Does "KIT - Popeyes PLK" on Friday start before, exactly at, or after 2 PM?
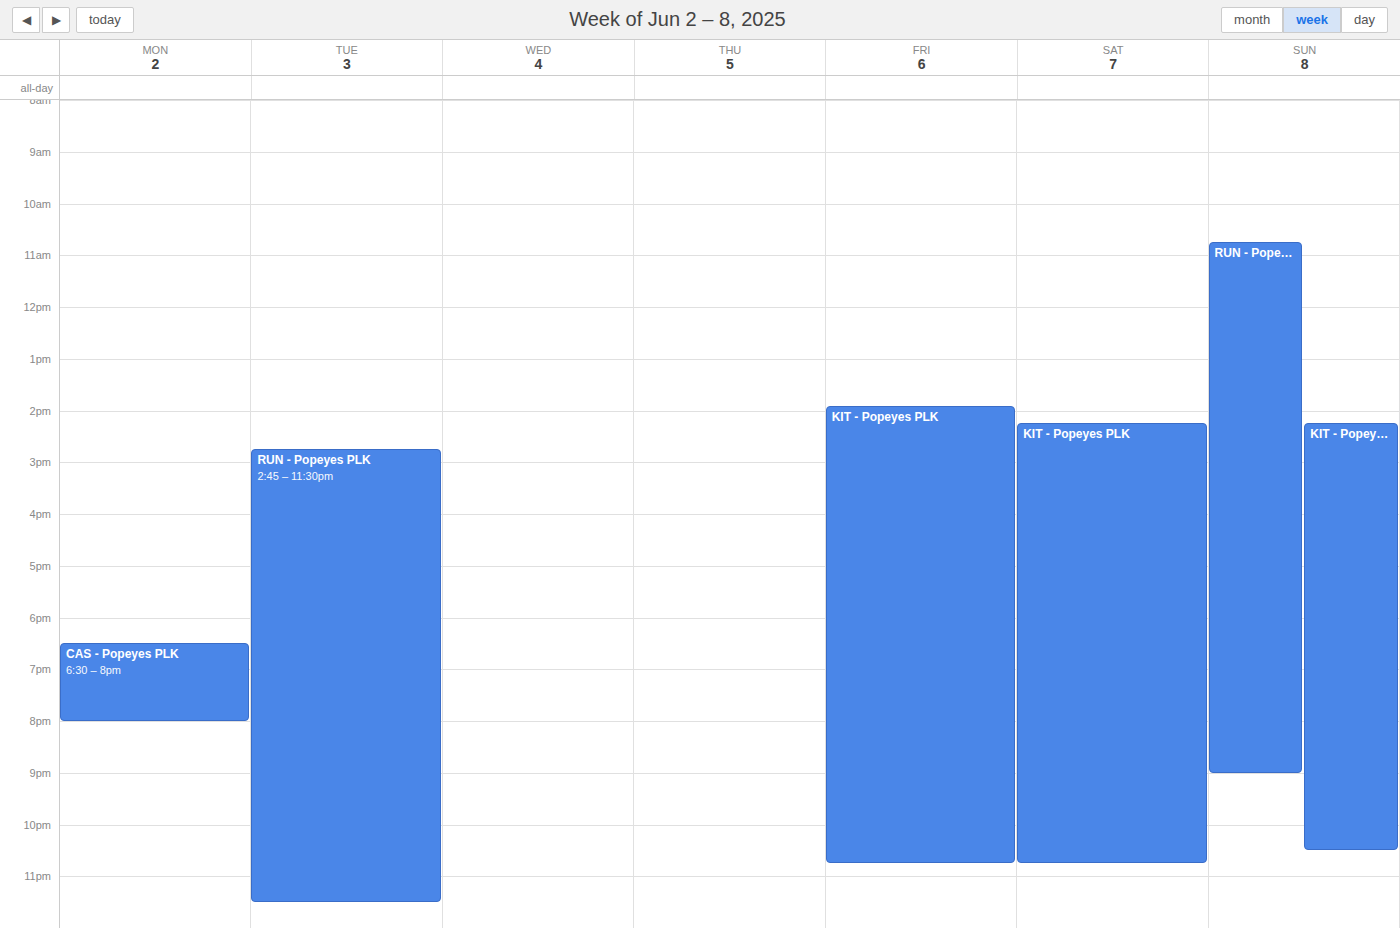
1:55 PM -- before 2 PM, 5 minutes above the 2 PM line.